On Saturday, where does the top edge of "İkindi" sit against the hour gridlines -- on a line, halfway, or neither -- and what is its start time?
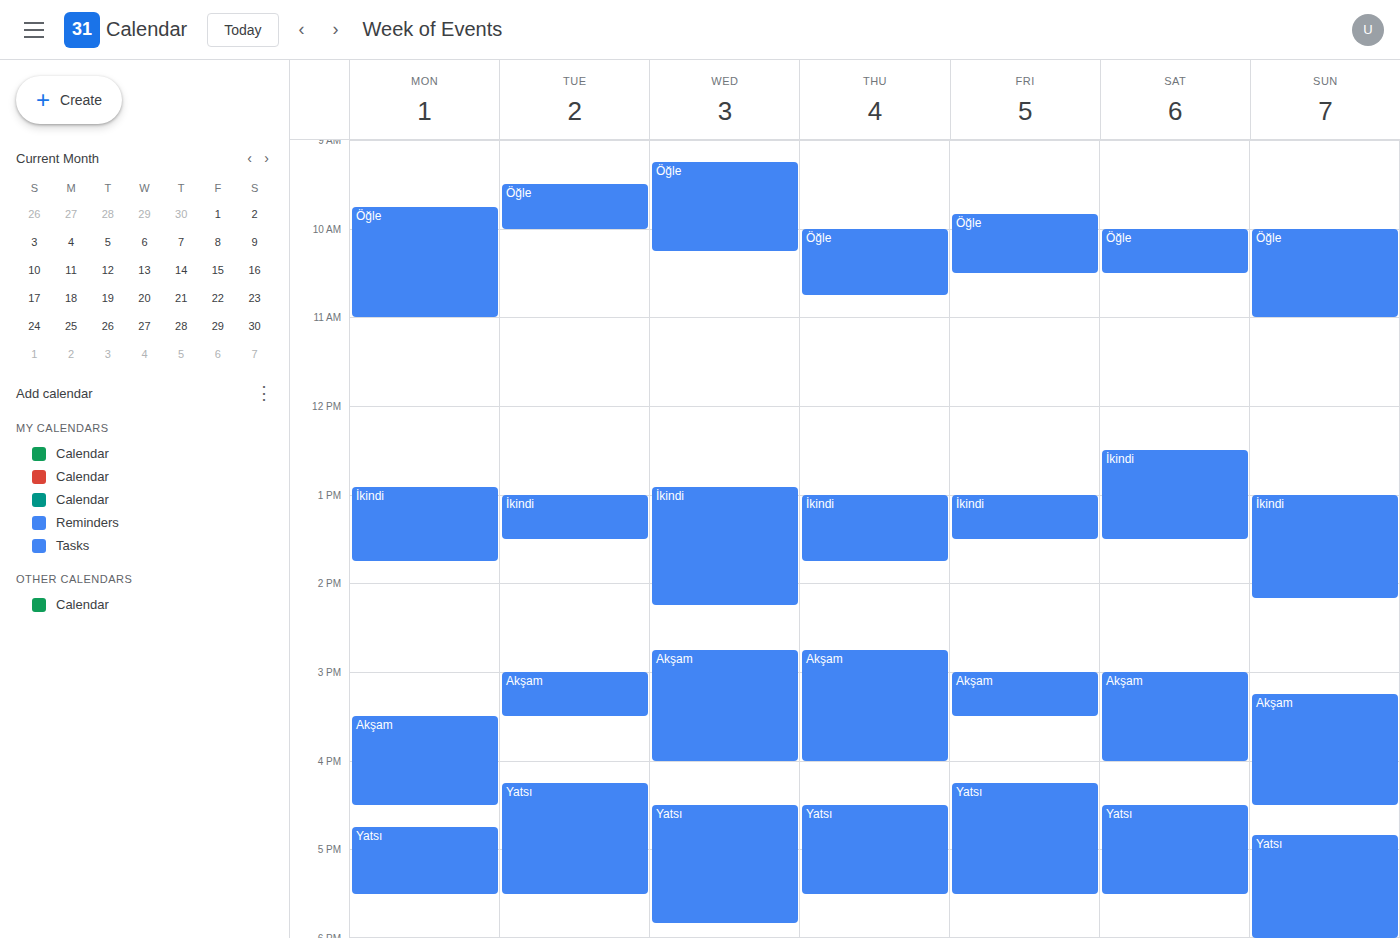
12:30 PM -- halfway between the 12 PM and 1 PM lines.